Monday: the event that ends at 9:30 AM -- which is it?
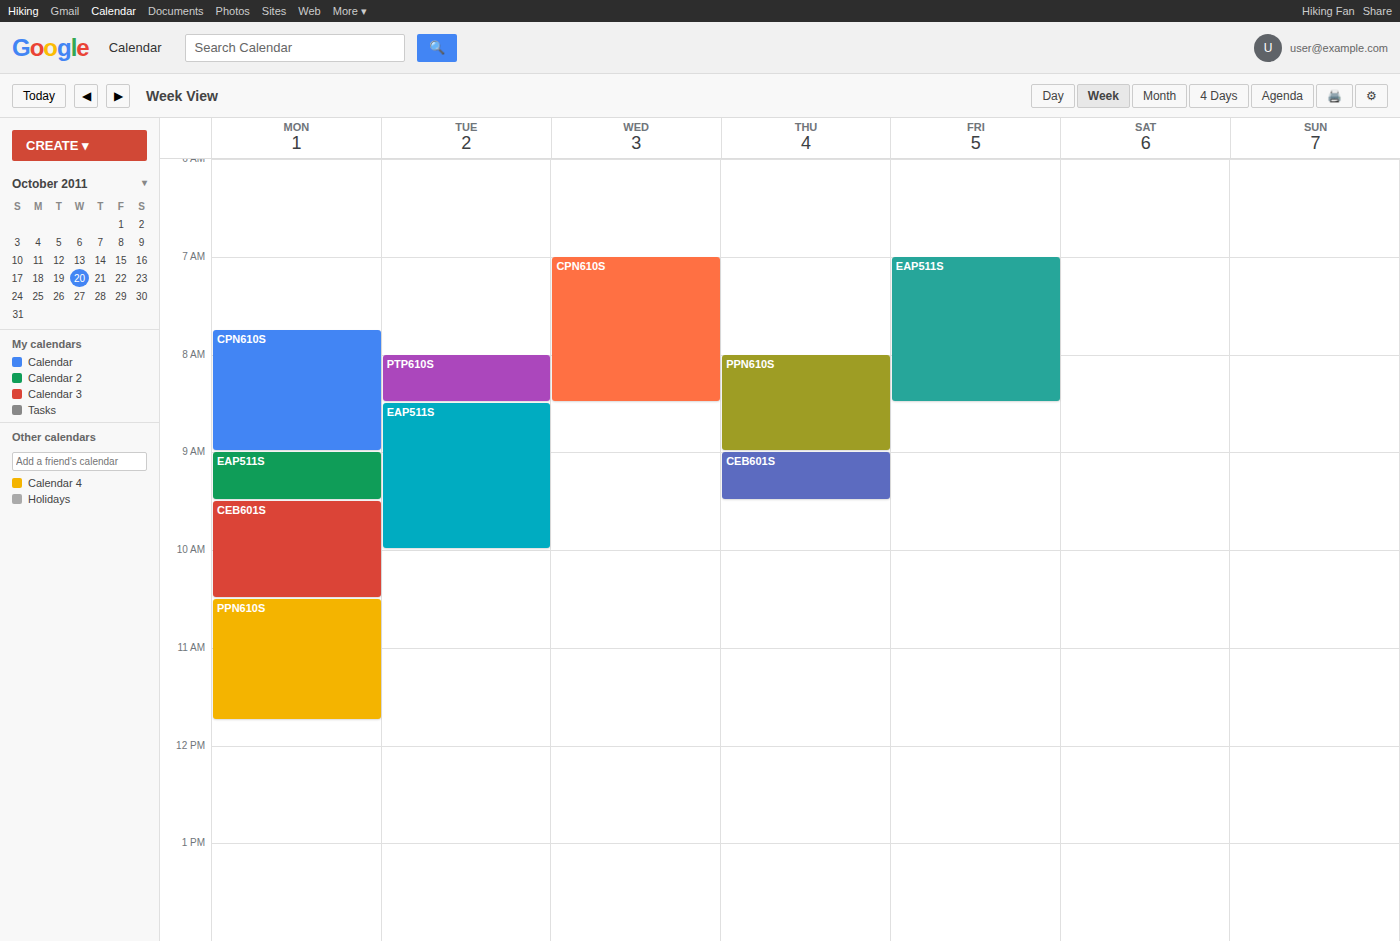
"EAP511S"